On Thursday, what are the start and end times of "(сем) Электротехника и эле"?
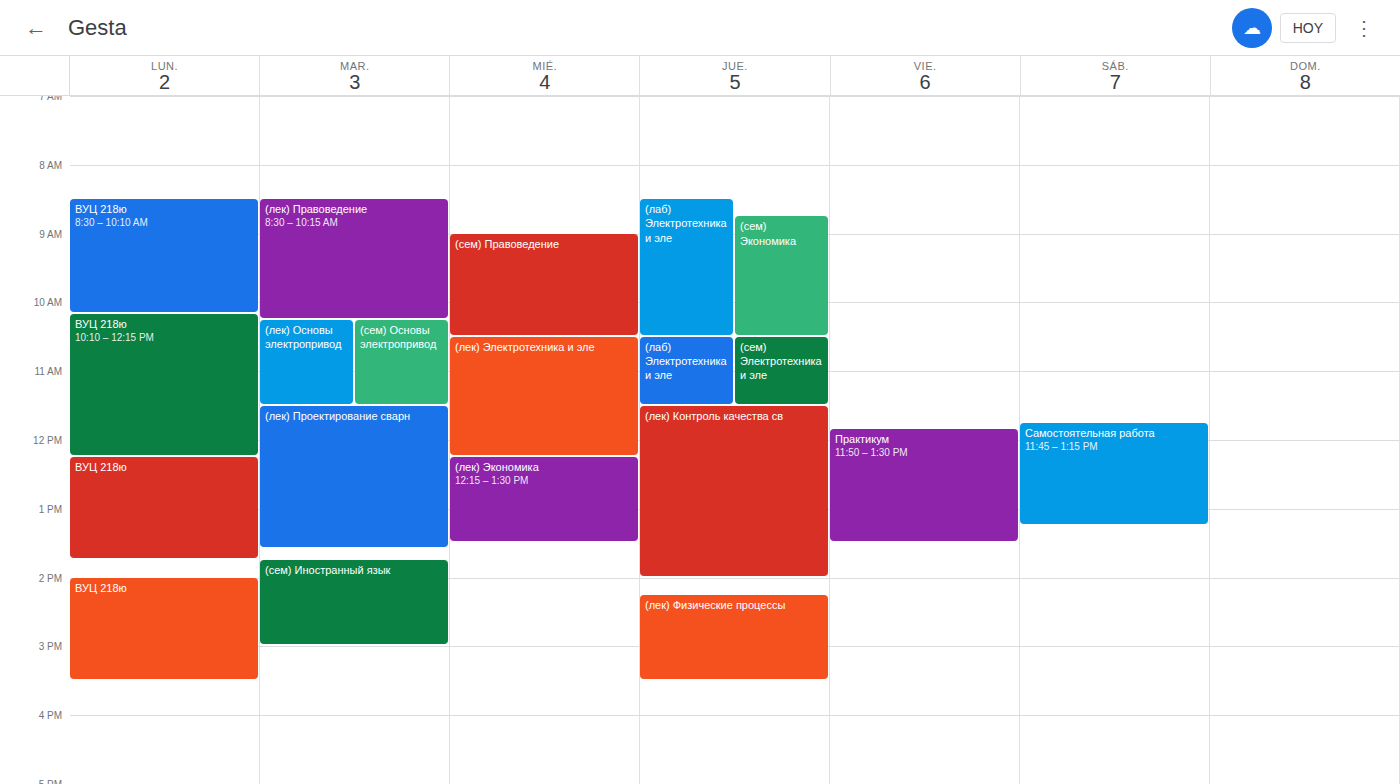
10:30 AM to 11:30 AM